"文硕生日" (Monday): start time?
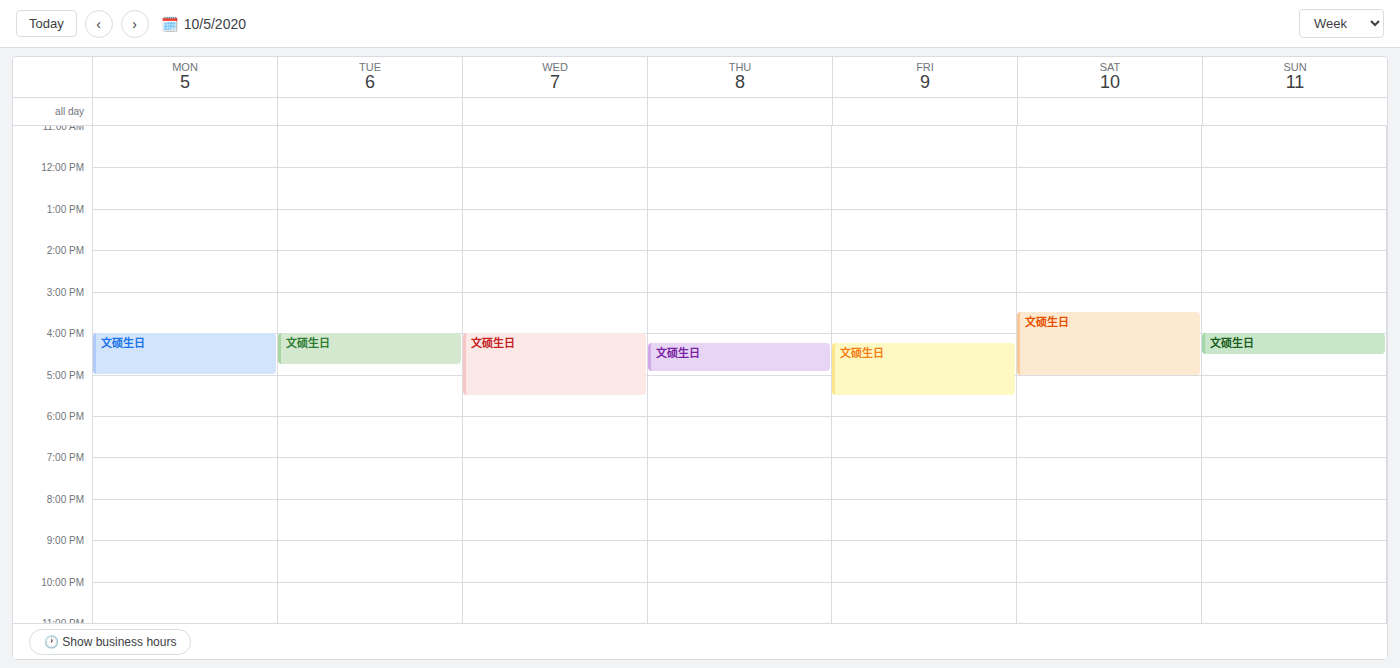
4:00 PM